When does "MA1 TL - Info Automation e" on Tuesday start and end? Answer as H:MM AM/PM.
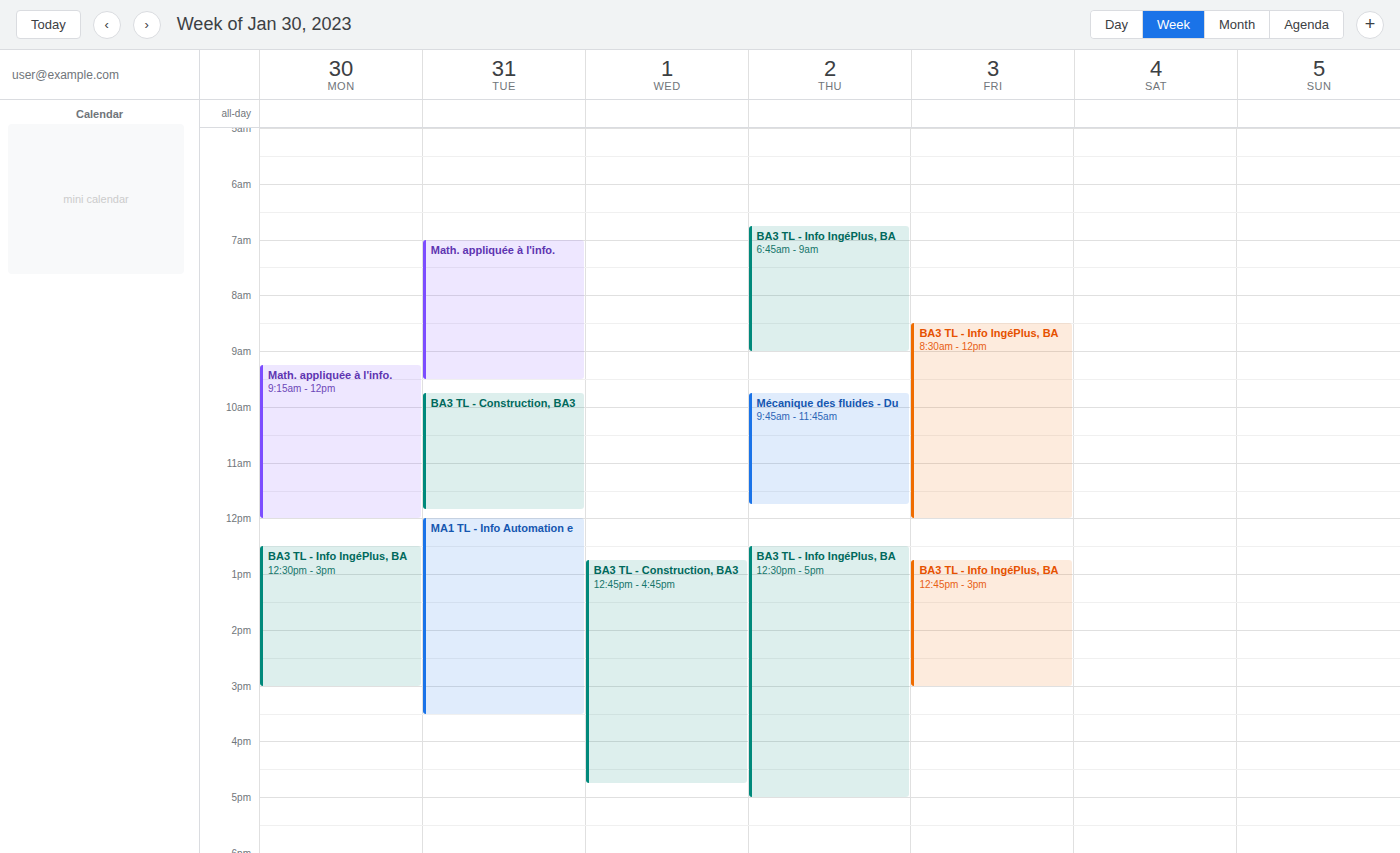
12:00 PM to 3:30 PM